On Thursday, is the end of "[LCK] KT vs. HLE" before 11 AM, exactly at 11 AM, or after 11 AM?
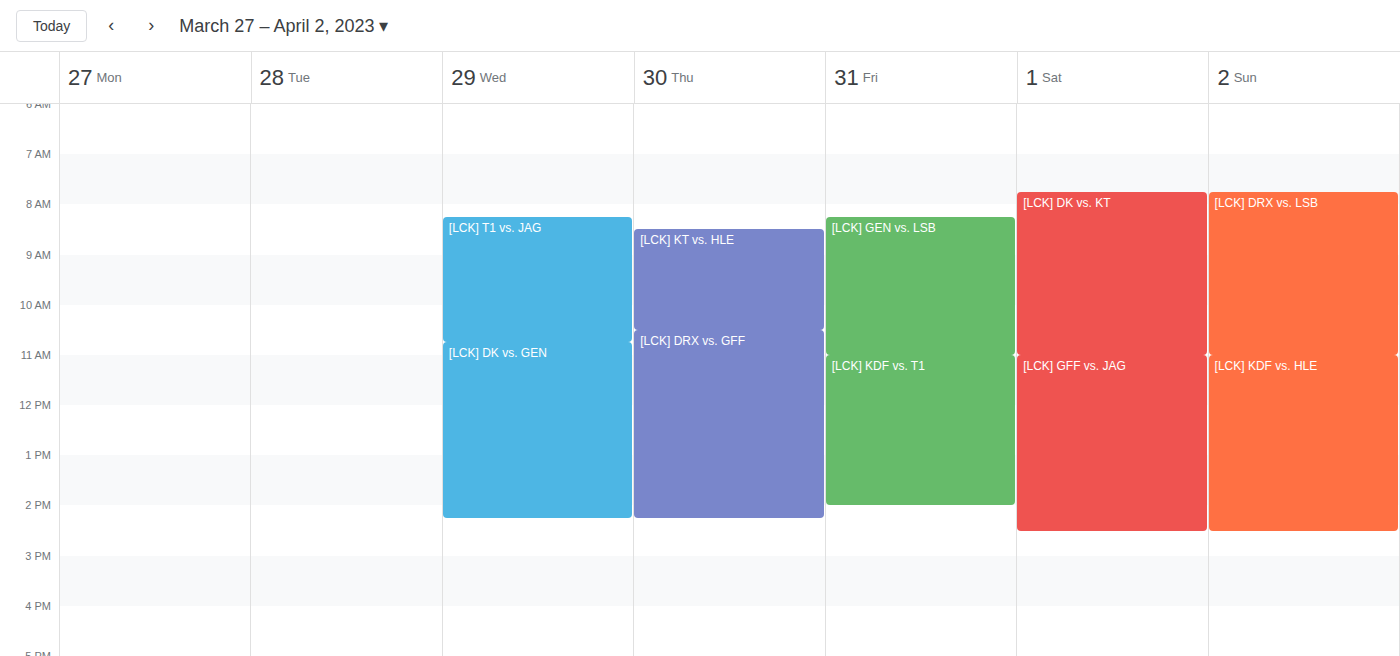
10:30 AM -- before 11 AM, 30 minutes above the 11 AM line.